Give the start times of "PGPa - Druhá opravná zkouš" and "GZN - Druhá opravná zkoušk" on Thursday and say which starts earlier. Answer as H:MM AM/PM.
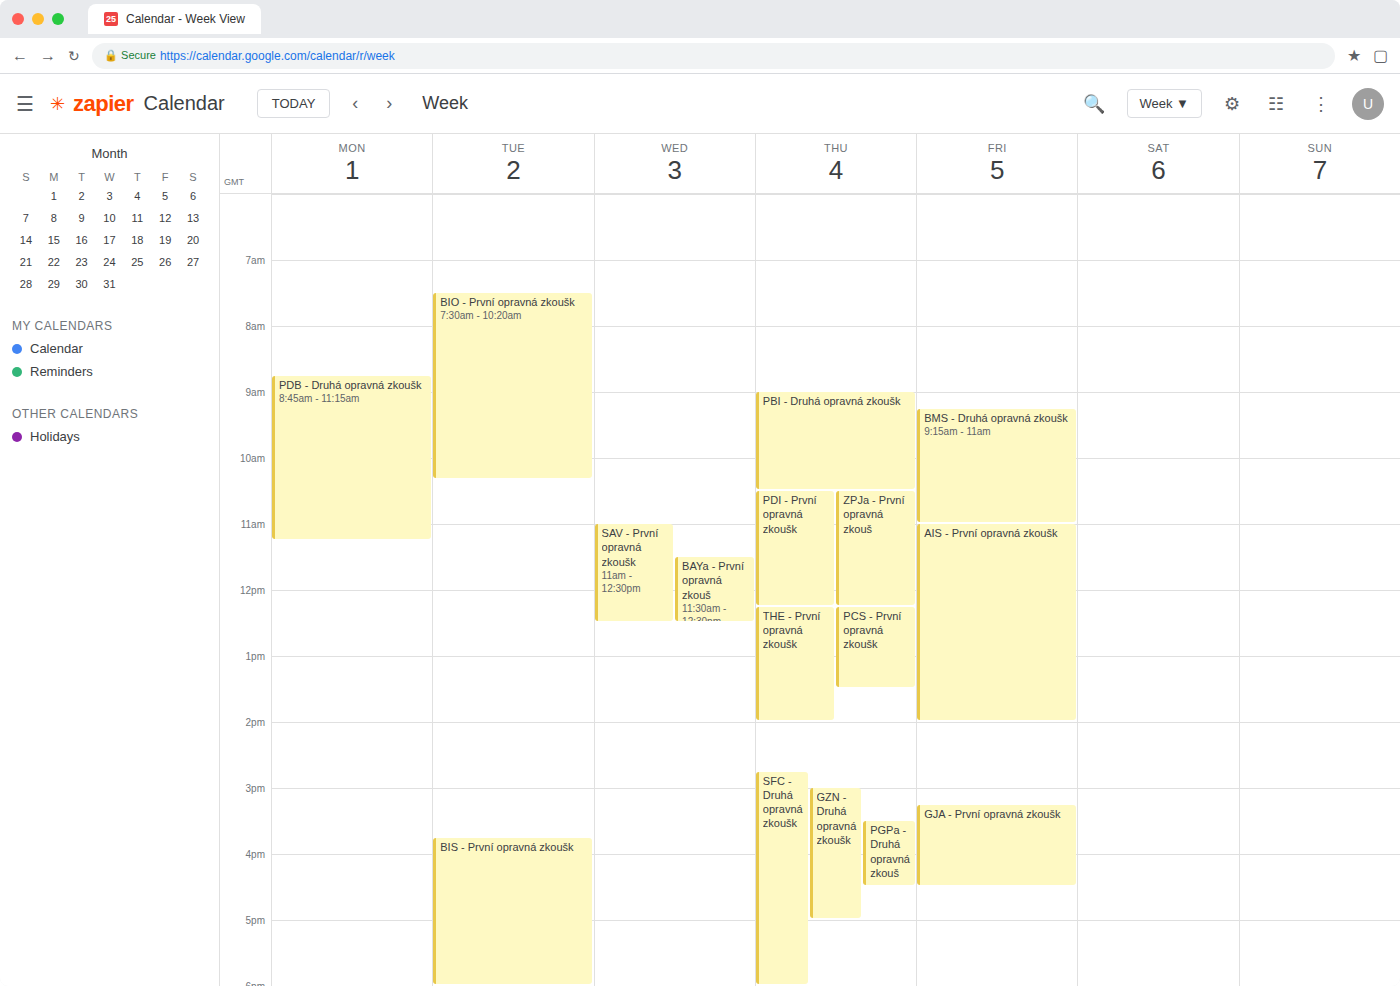
"GZN - Druhá opravná zkoušk" 3:00 PM; "PGPa - Druhá opravná zkouš" 3:30 PM.